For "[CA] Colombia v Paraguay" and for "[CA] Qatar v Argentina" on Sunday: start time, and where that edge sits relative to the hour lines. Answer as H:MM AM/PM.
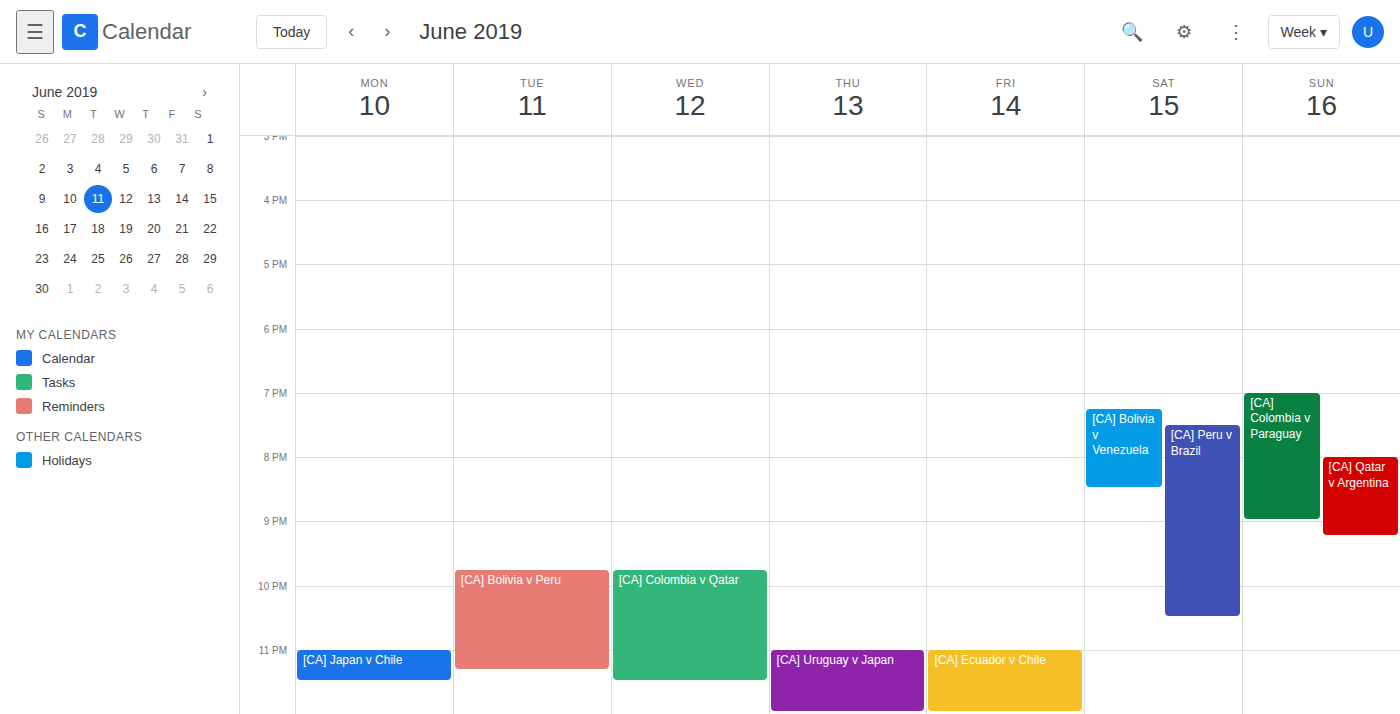
"[CA] Colombia v Paraguay": 7:00 PM, exactly on the 7 PM line. "[CA] Qatar v Argentina": 8:00 PM, exactly on the 8 PM line.